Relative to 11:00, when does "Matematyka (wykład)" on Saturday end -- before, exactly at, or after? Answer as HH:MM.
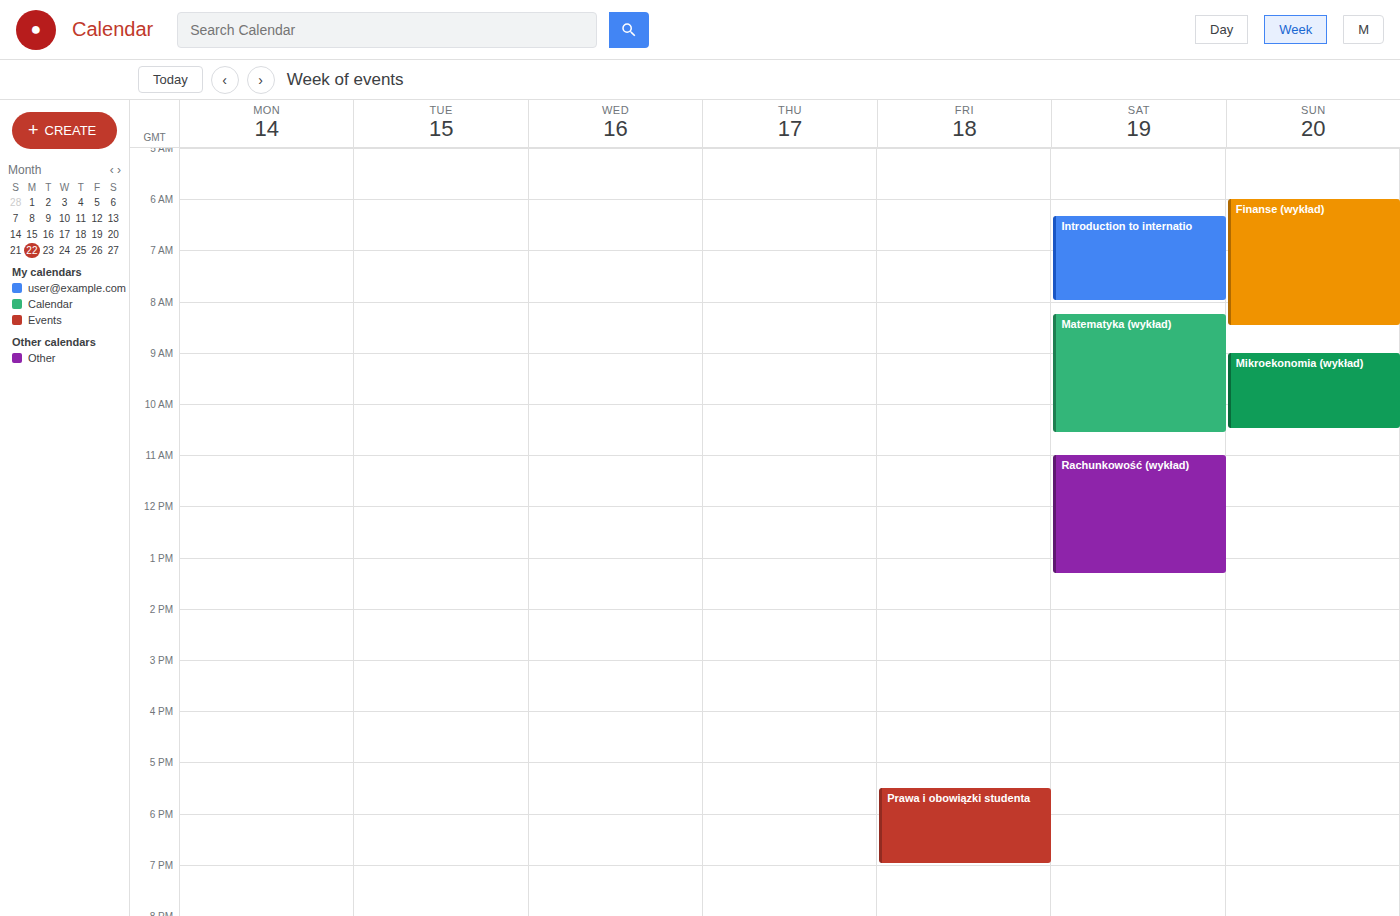
10:35 -- before 11:00, 25 minutes above the 11:00 line.